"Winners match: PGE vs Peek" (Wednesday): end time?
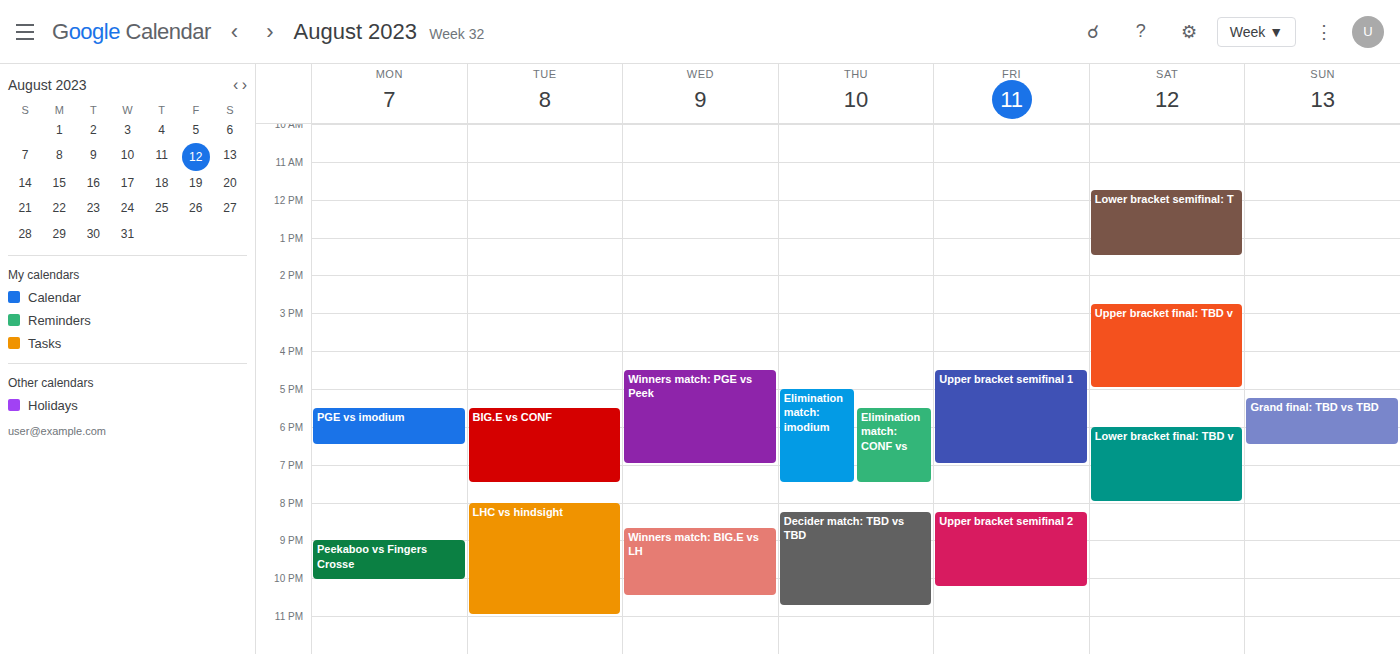
19:00